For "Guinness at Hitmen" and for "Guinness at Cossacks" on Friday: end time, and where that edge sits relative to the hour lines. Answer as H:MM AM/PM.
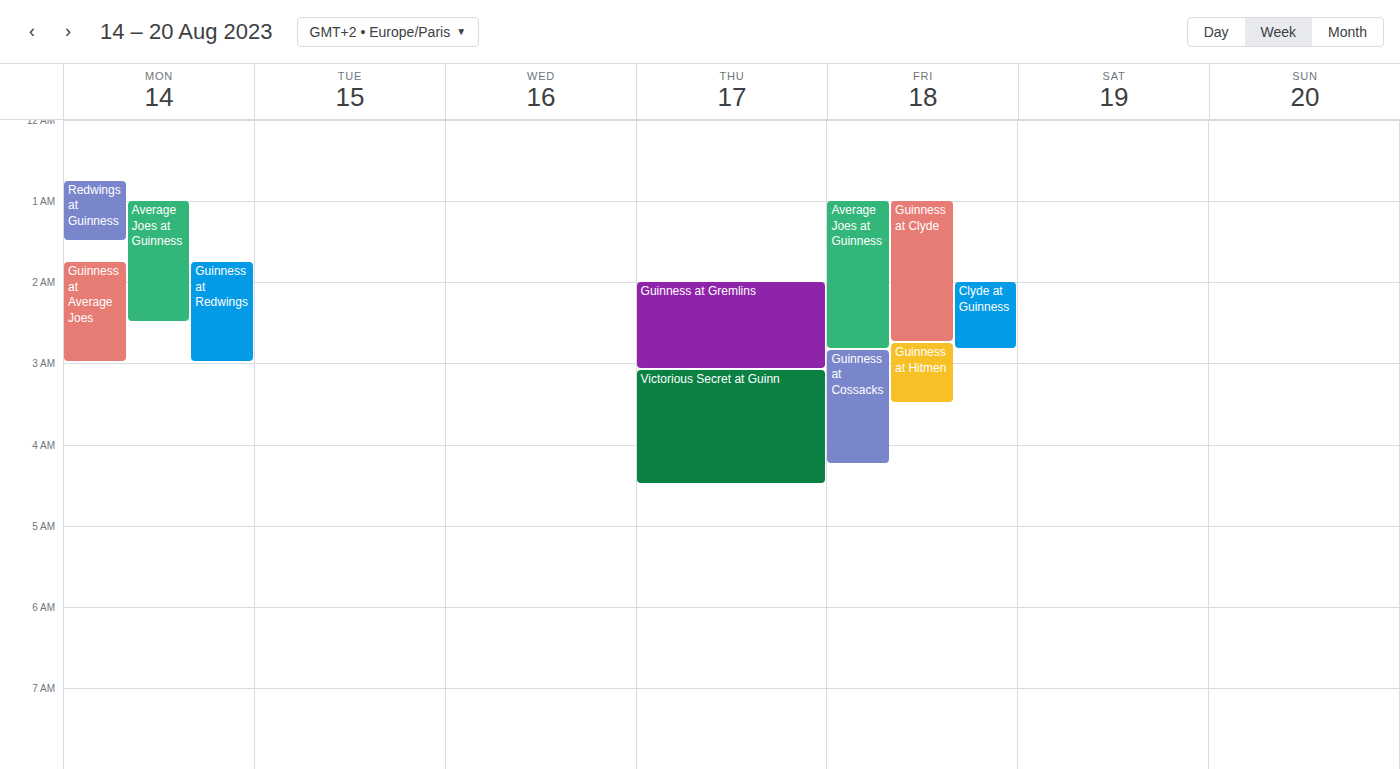
"Guinness at Hitmen": 3:30 AM, halfway between the 3 AM and 4 AM lines. "Guinness at Cossacks": 4:15 AM, neither: a quarter of the way from the 4 AM line to the 5 AM line.